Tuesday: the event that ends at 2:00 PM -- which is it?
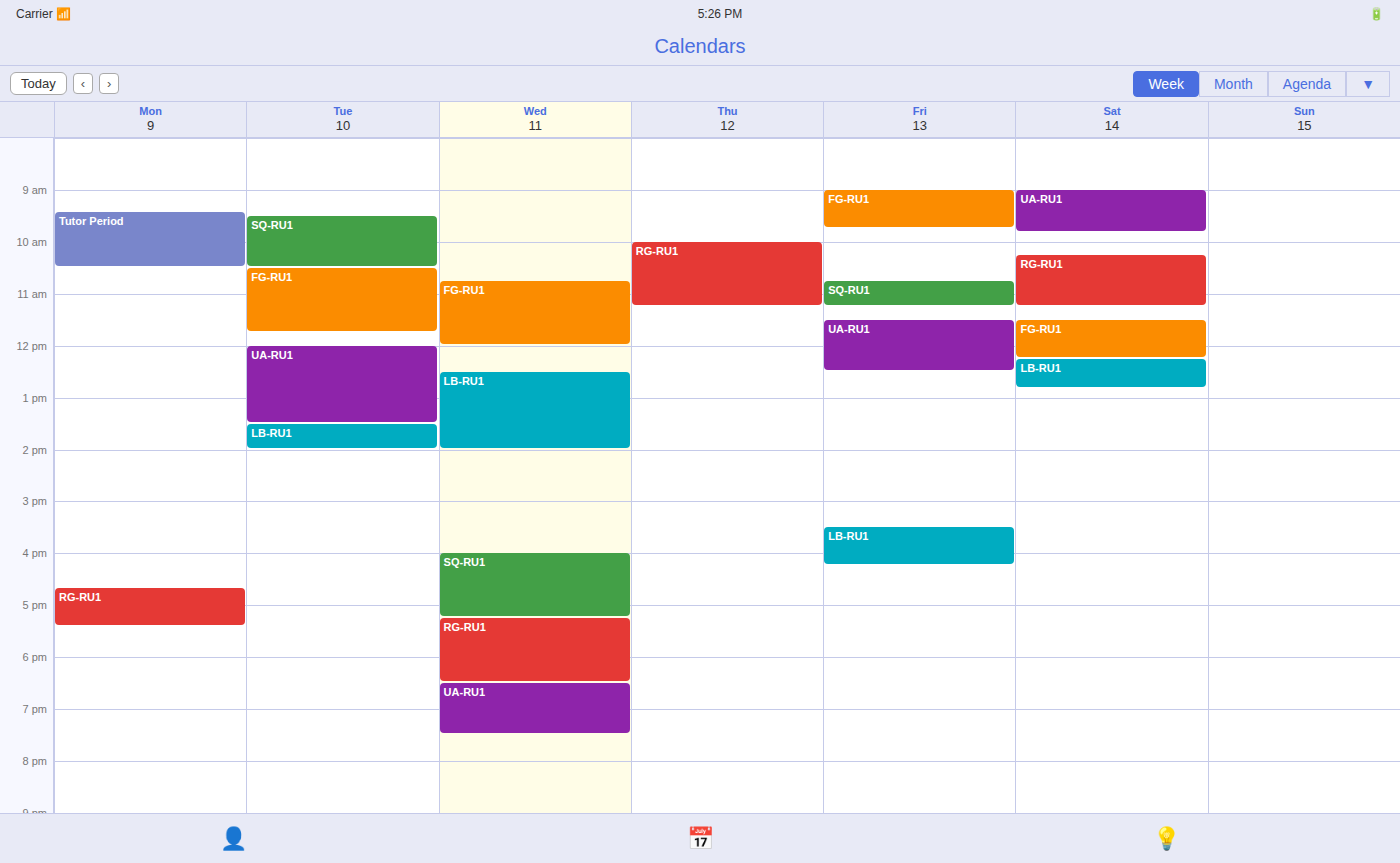
"LB-RU1"